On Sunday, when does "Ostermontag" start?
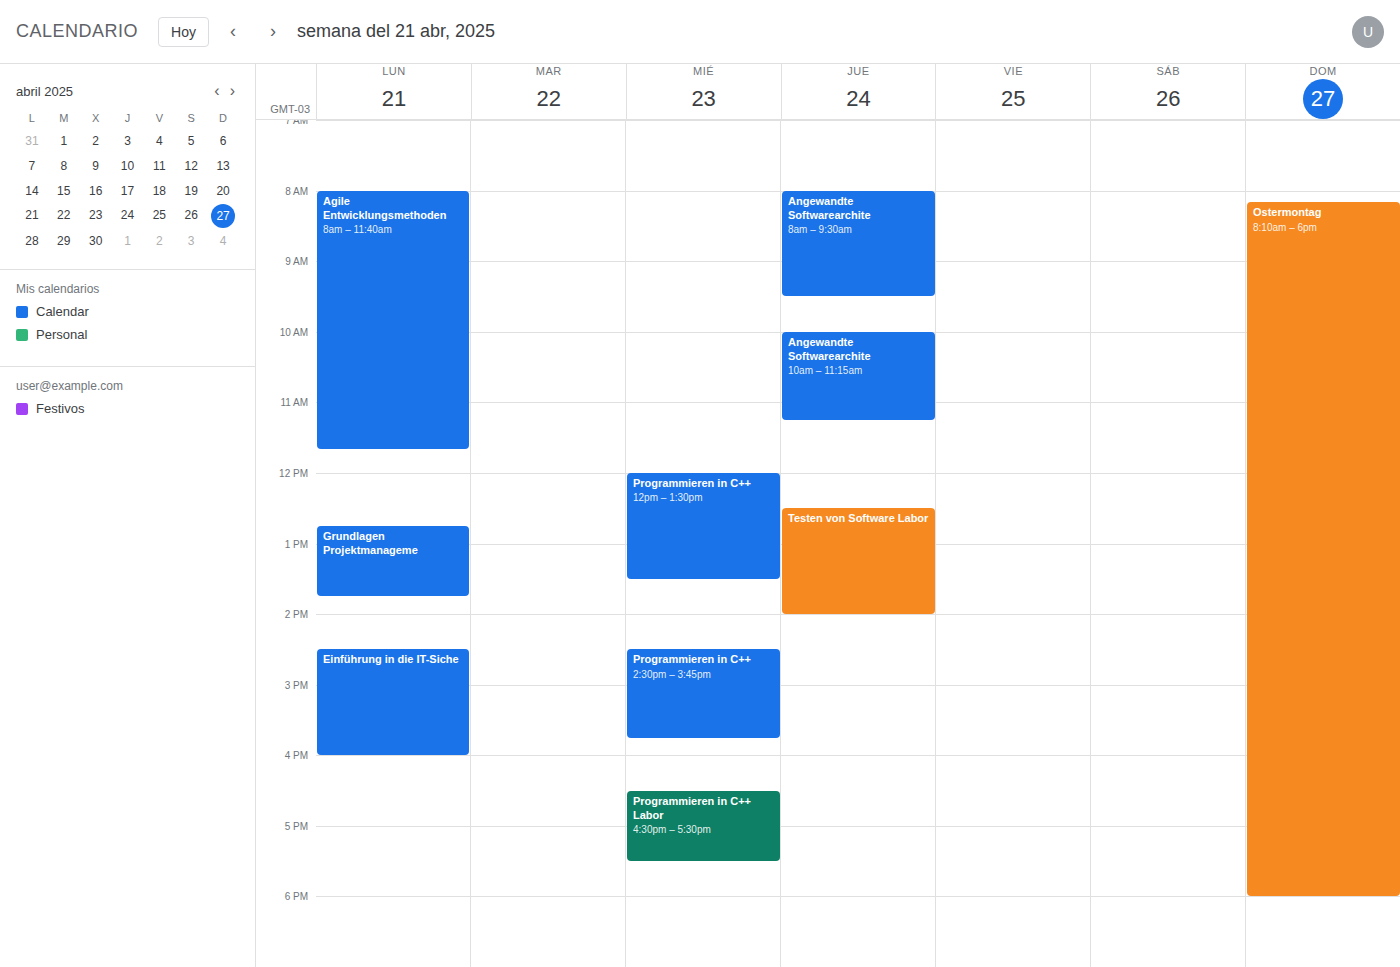
8:10 AM